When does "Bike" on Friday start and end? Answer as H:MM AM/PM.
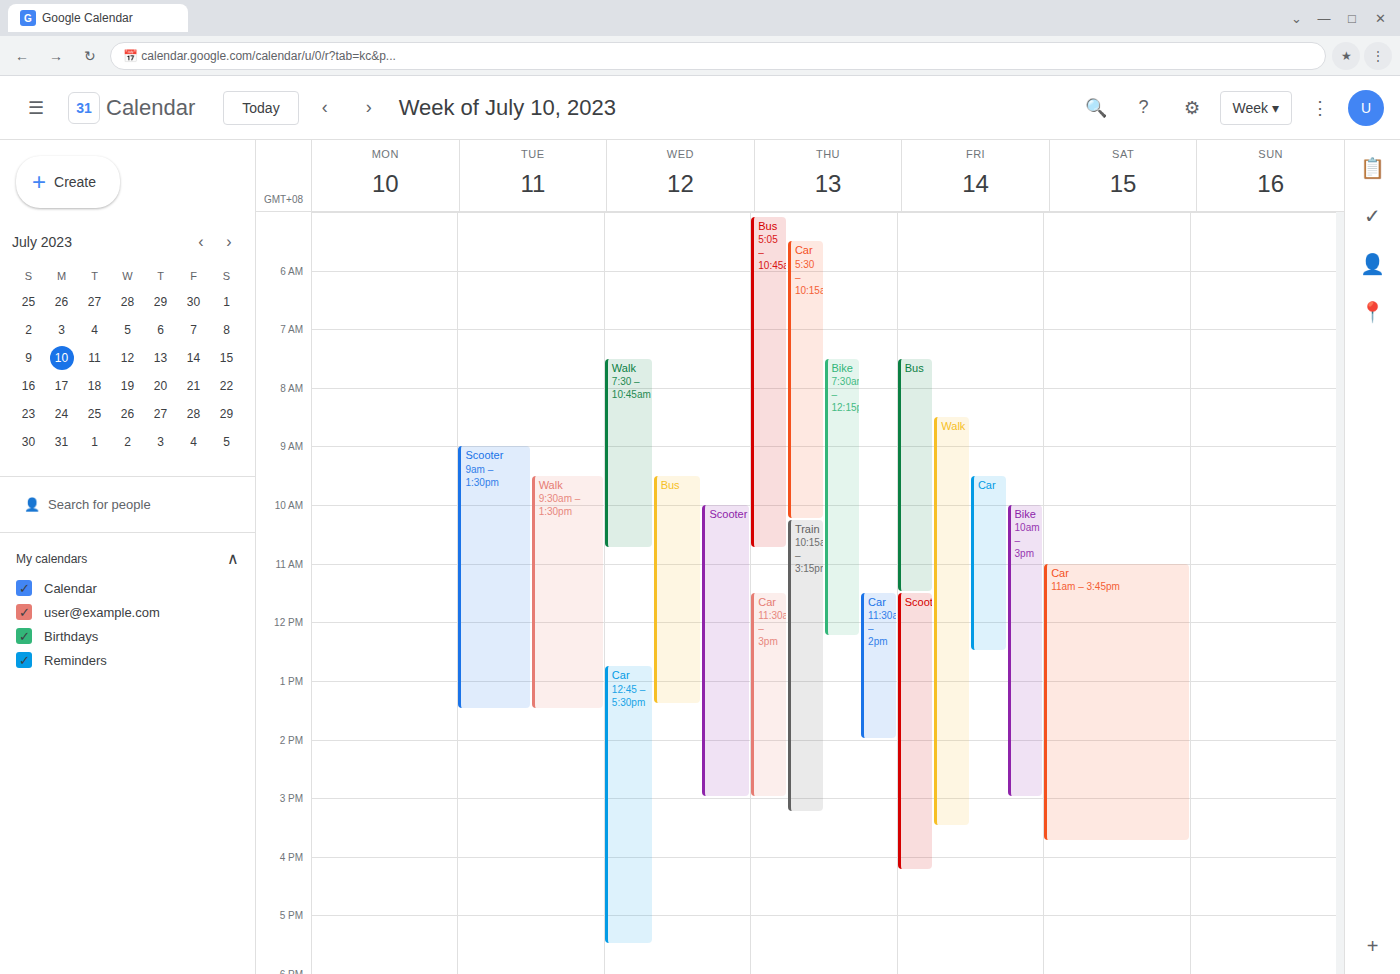
10:00 AM to 3:00 PM